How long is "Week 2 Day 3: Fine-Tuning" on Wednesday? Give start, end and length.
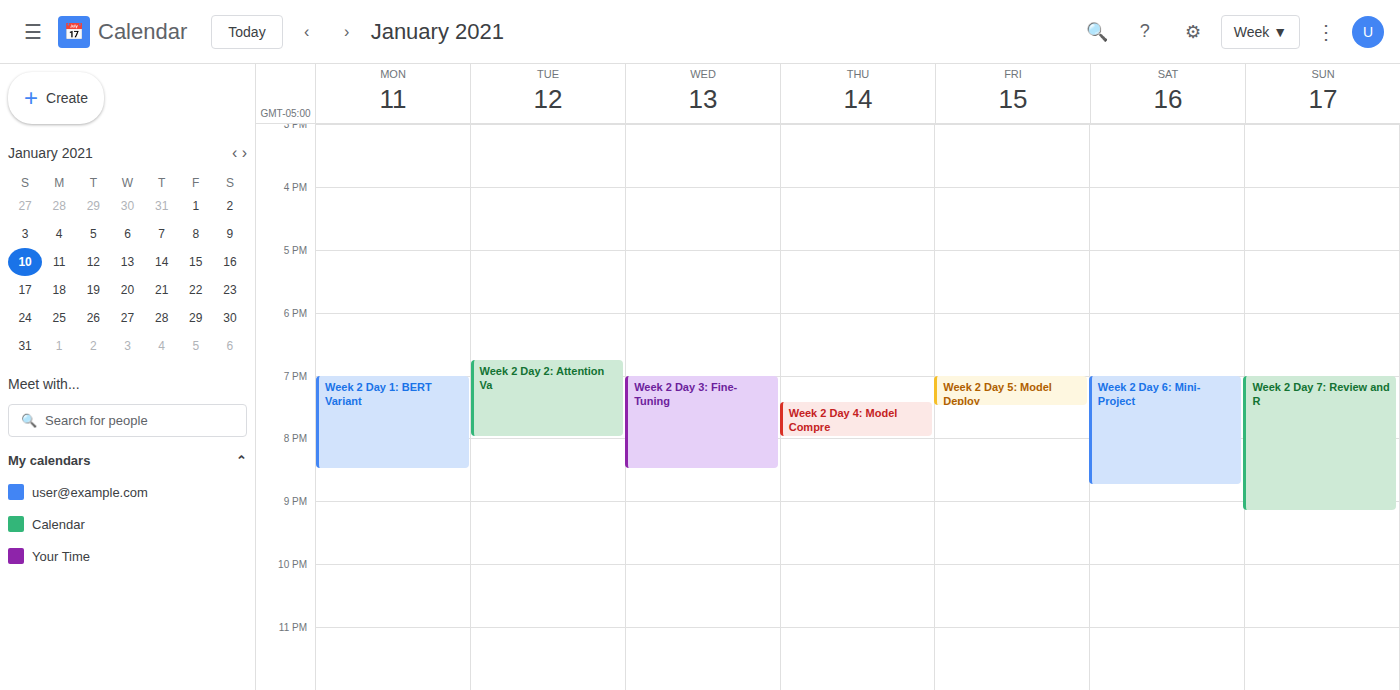
7:00 PM to 8:30 PM, 1 hour 30 minutes